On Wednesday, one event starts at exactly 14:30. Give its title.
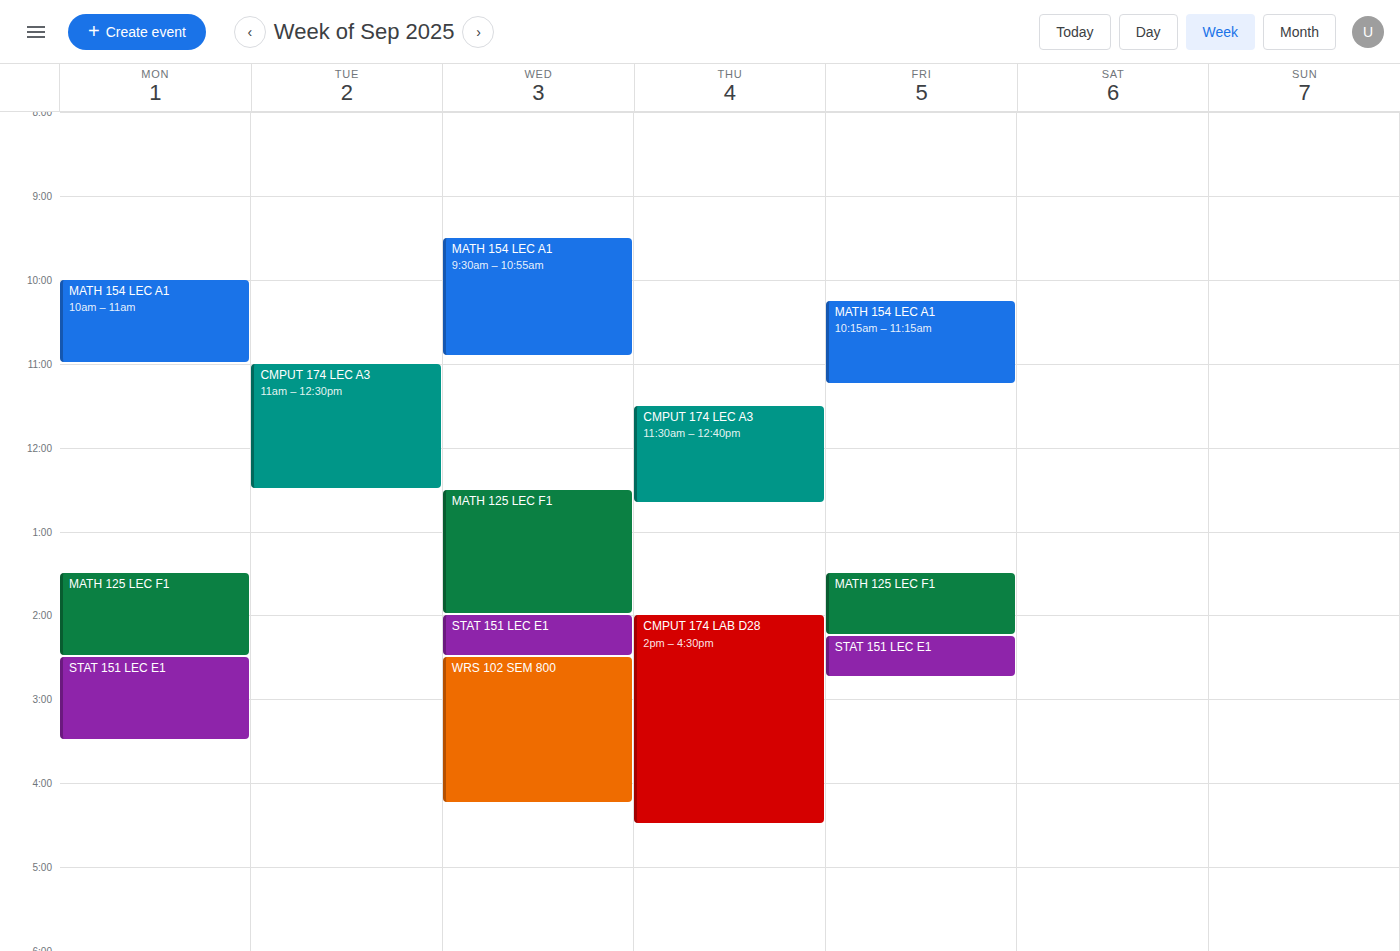
"WRS 102 SEM 800"